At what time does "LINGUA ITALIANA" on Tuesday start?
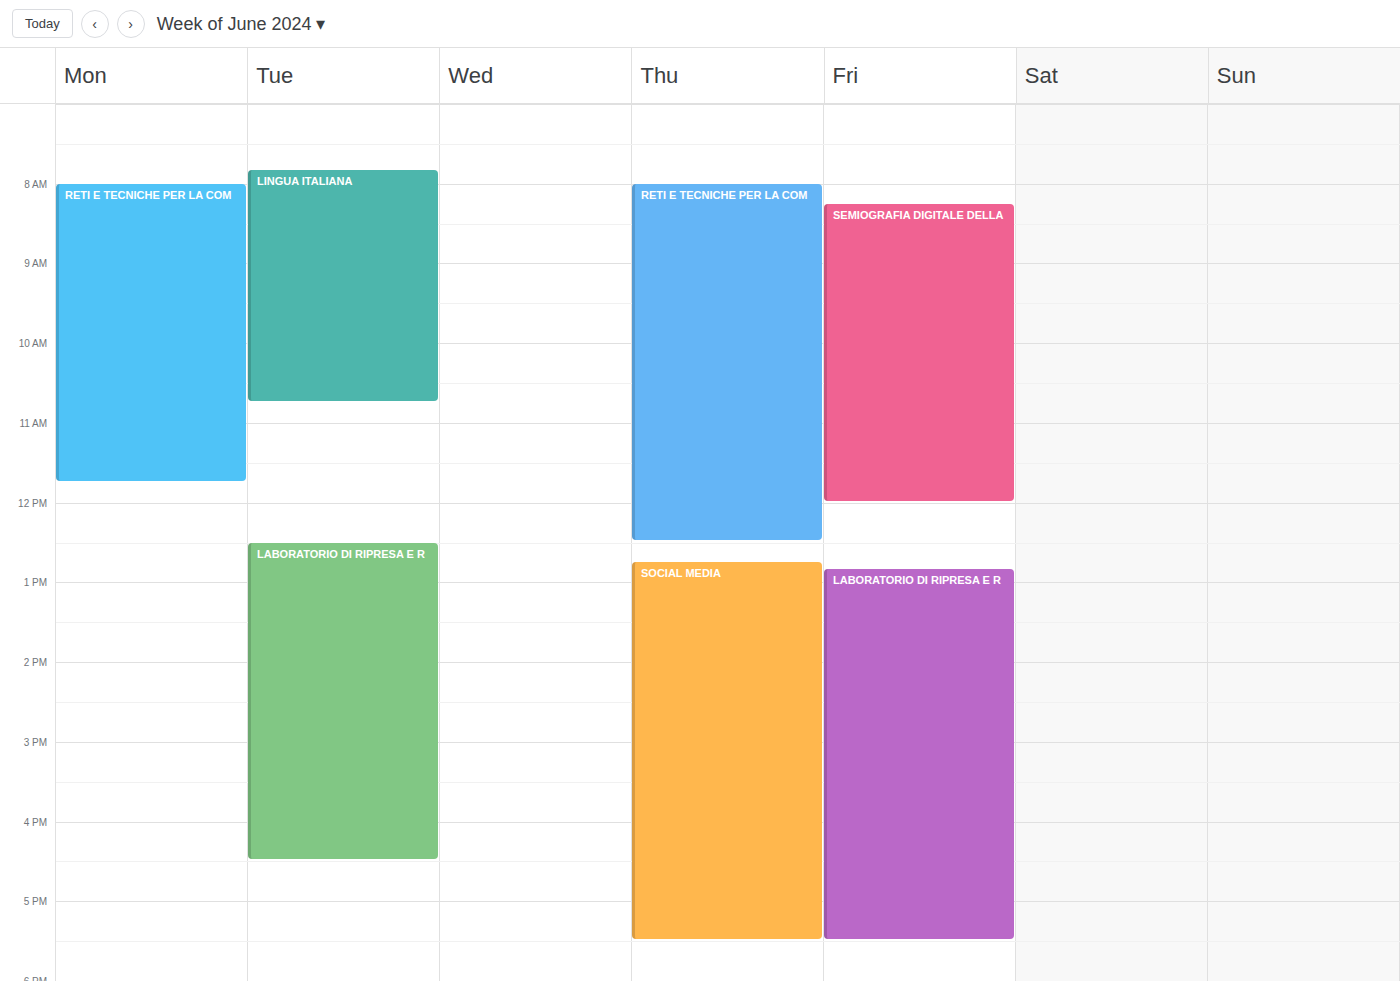
07:50